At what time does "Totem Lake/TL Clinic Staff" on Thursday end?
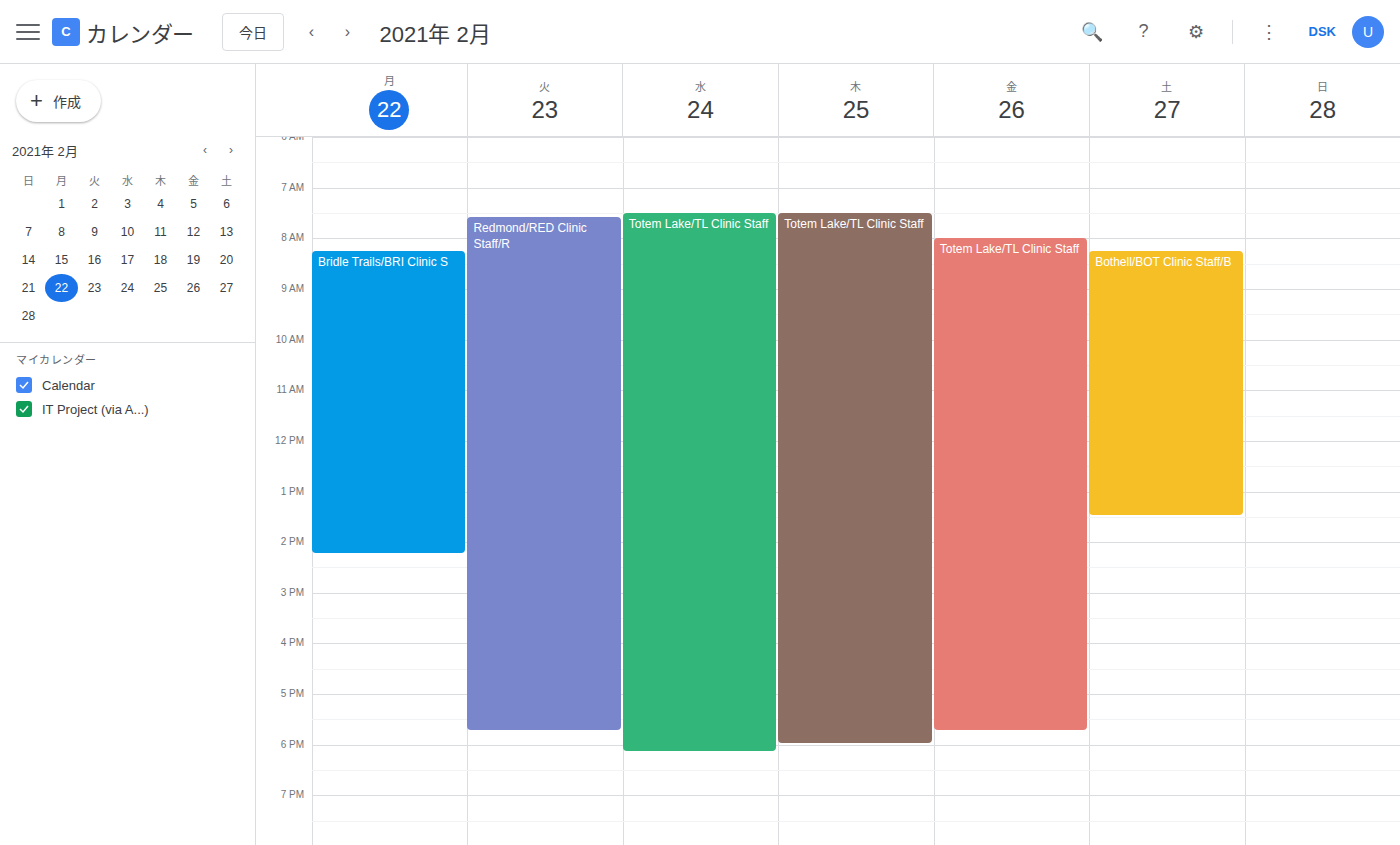
6:00 PM